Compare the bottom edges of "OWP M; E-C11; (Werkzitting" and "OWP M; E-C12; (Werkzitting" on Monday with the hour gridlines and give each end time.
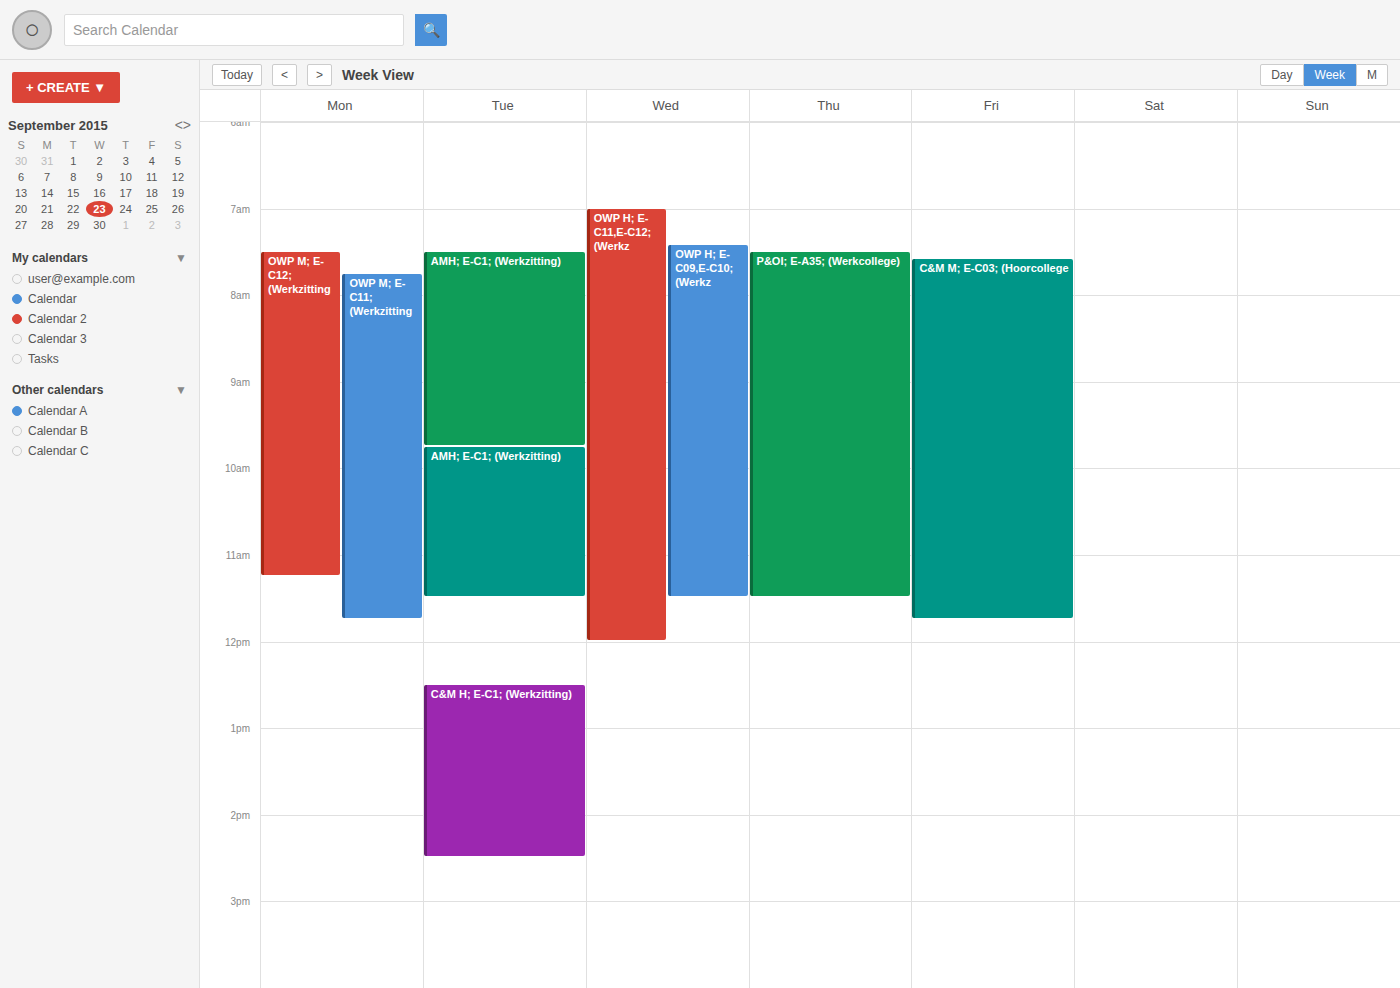
"OWP M; E-C11; (Werkzitting": 11:45 AM, neither: three quarters of the way from the 11 AM line to the 12 PM line. "OWP M; E-C12; (Werkzitting": 11:15 AM, neither: a quarter of the way from the 11 AM line to the 12 PM line.